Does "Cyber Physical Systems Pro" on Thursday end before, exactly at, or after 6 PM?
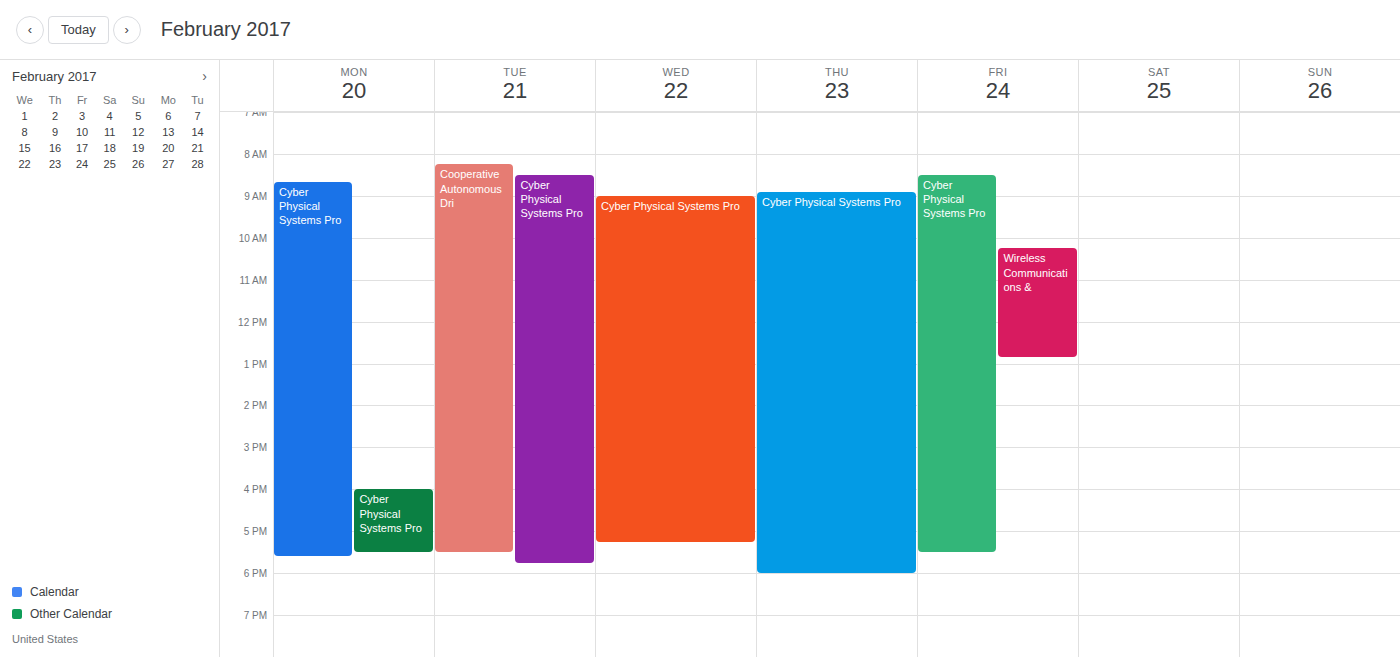
6:00 PM -- exactly at 6 PM, on the 6 PM line.